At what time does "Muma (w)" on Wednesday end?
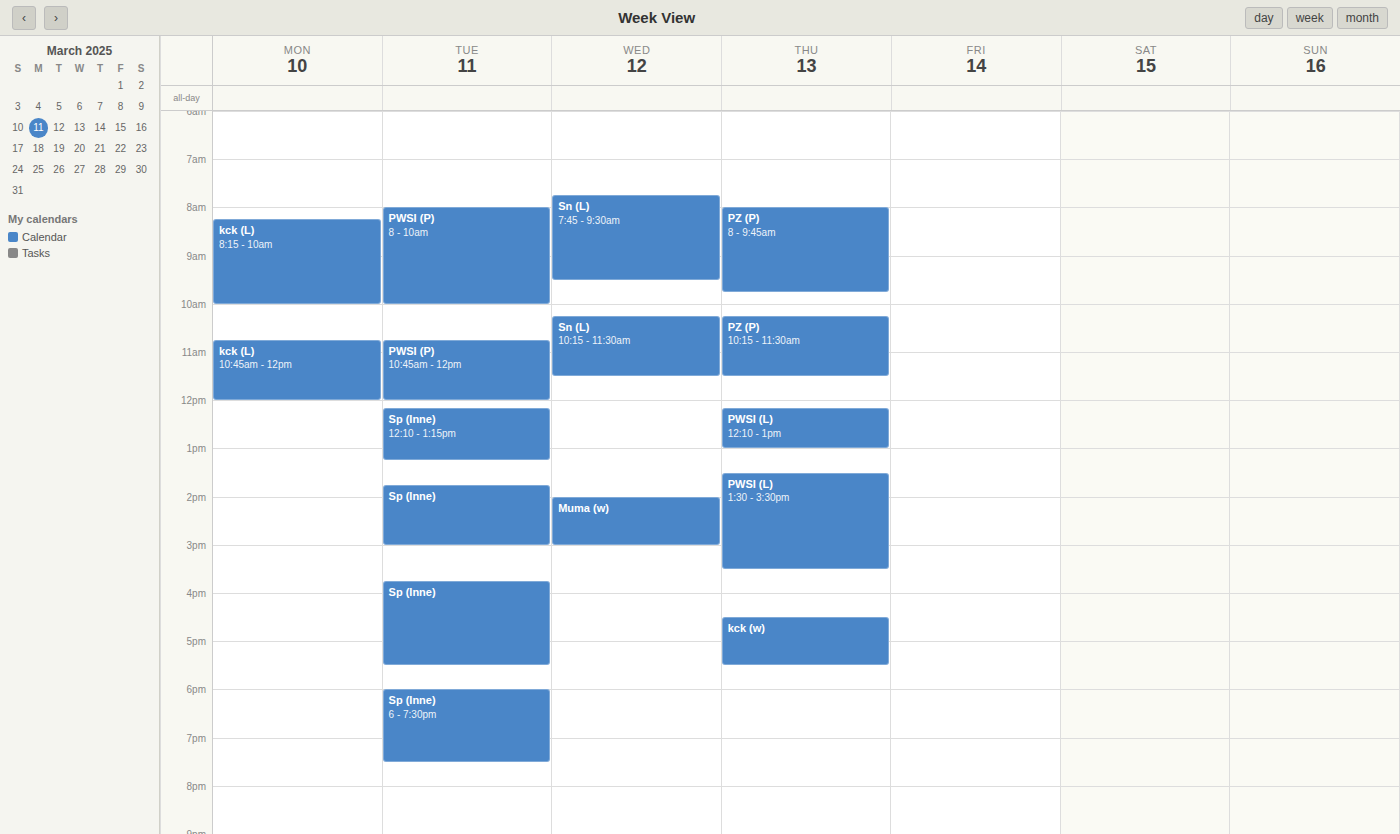
3:00 PM